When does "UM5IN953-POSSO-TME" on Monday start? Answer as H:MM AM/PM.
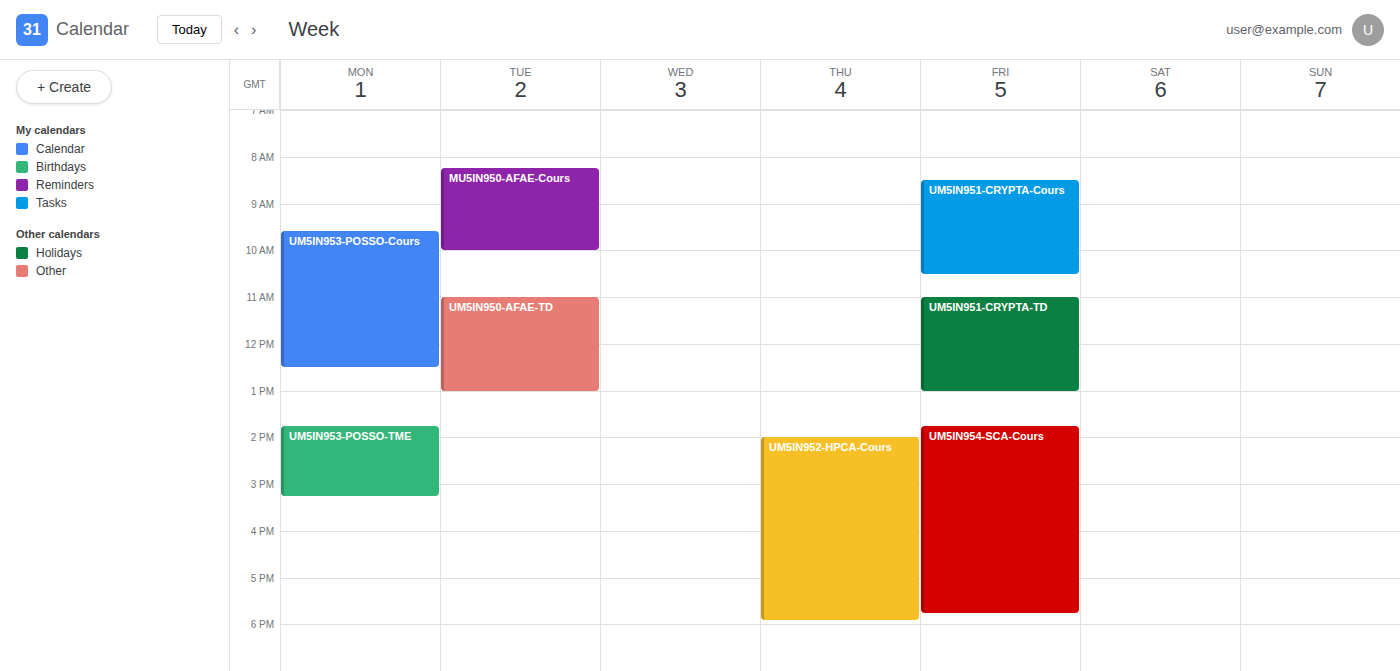
1:45 PM